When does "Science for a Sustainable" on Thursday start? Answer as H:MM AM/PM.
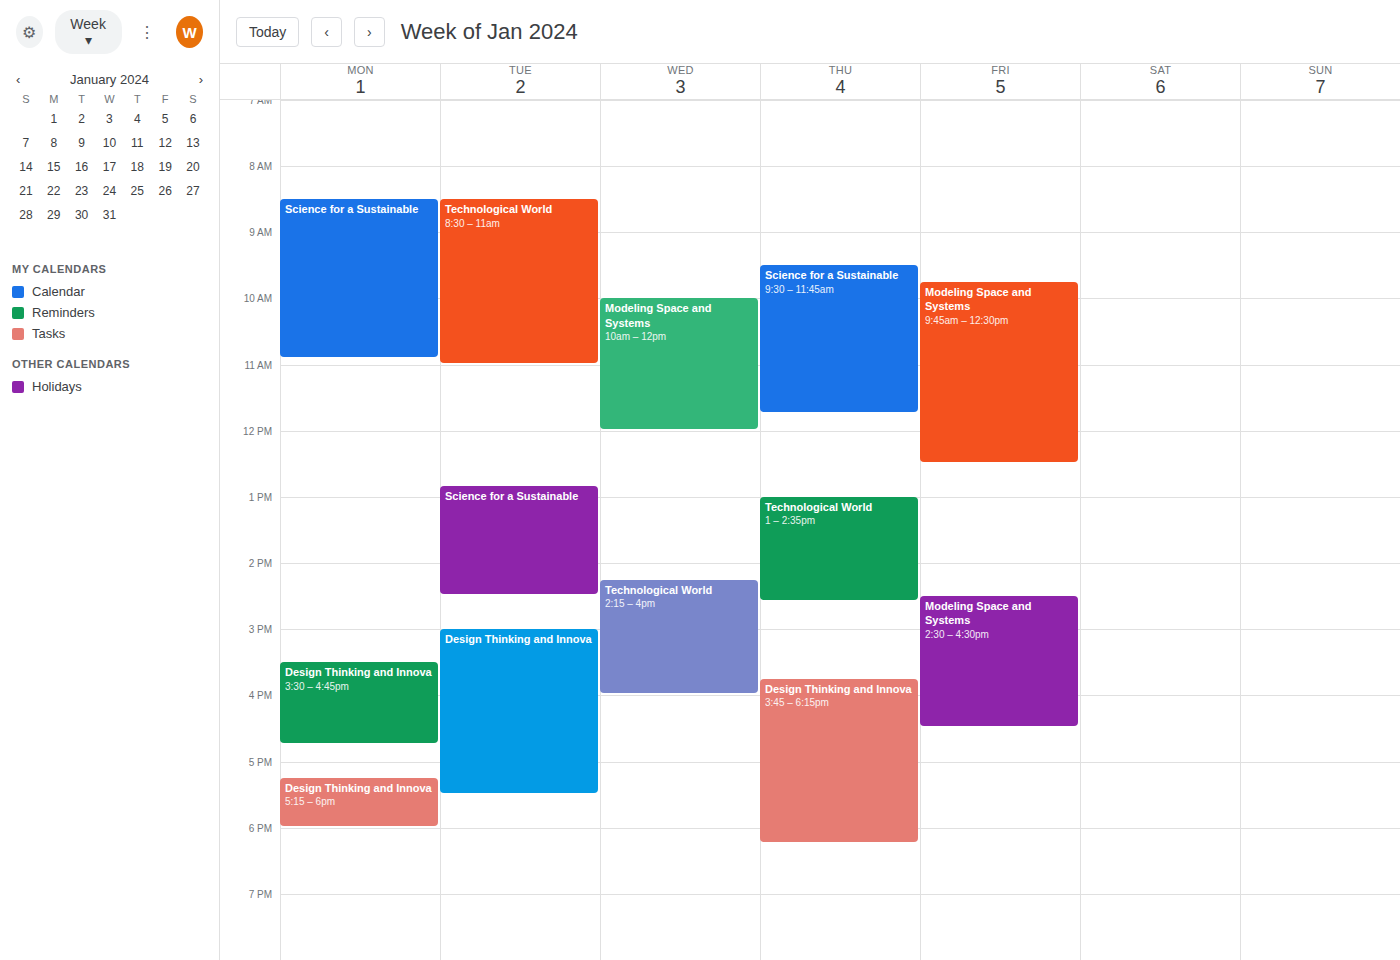
9:30 AM